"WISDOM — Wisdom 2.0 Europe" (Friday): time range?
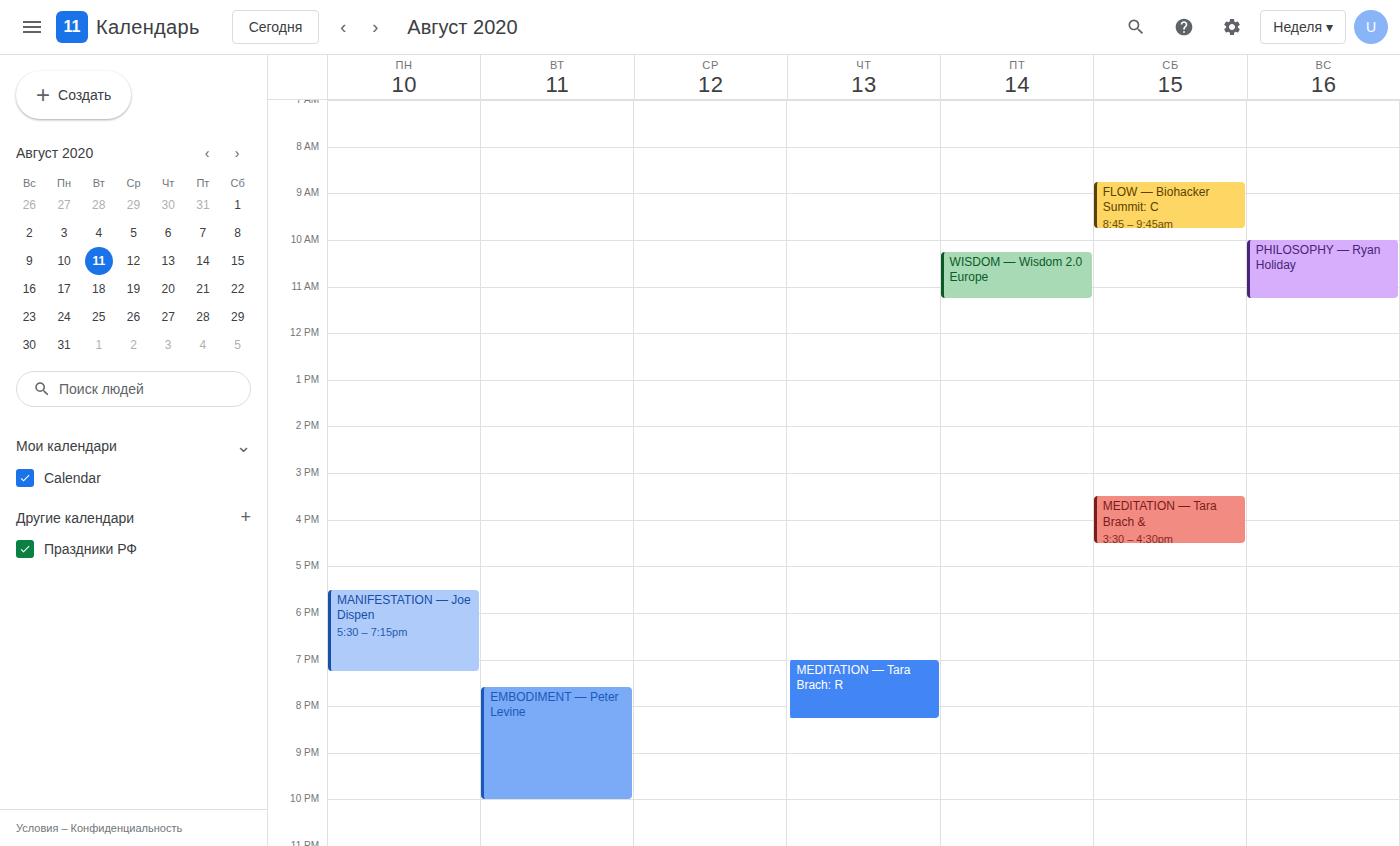
10:15 AM to 11:15 AM